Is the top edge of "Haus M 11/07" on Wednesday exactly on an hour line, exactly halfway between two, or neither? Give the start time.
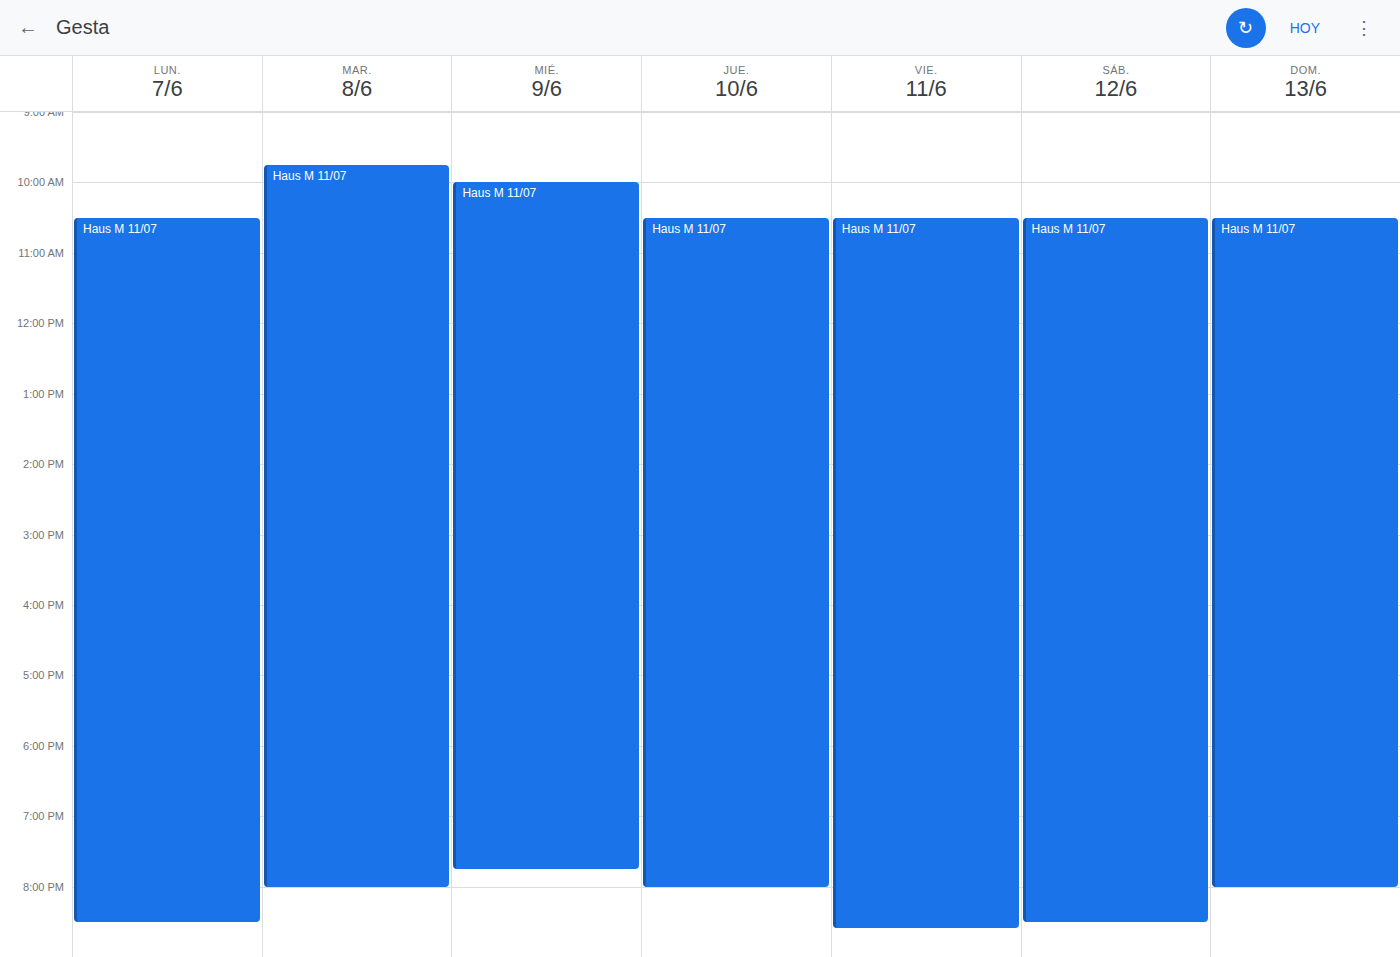
10:00 AM -- exactly on the 10 AM line.